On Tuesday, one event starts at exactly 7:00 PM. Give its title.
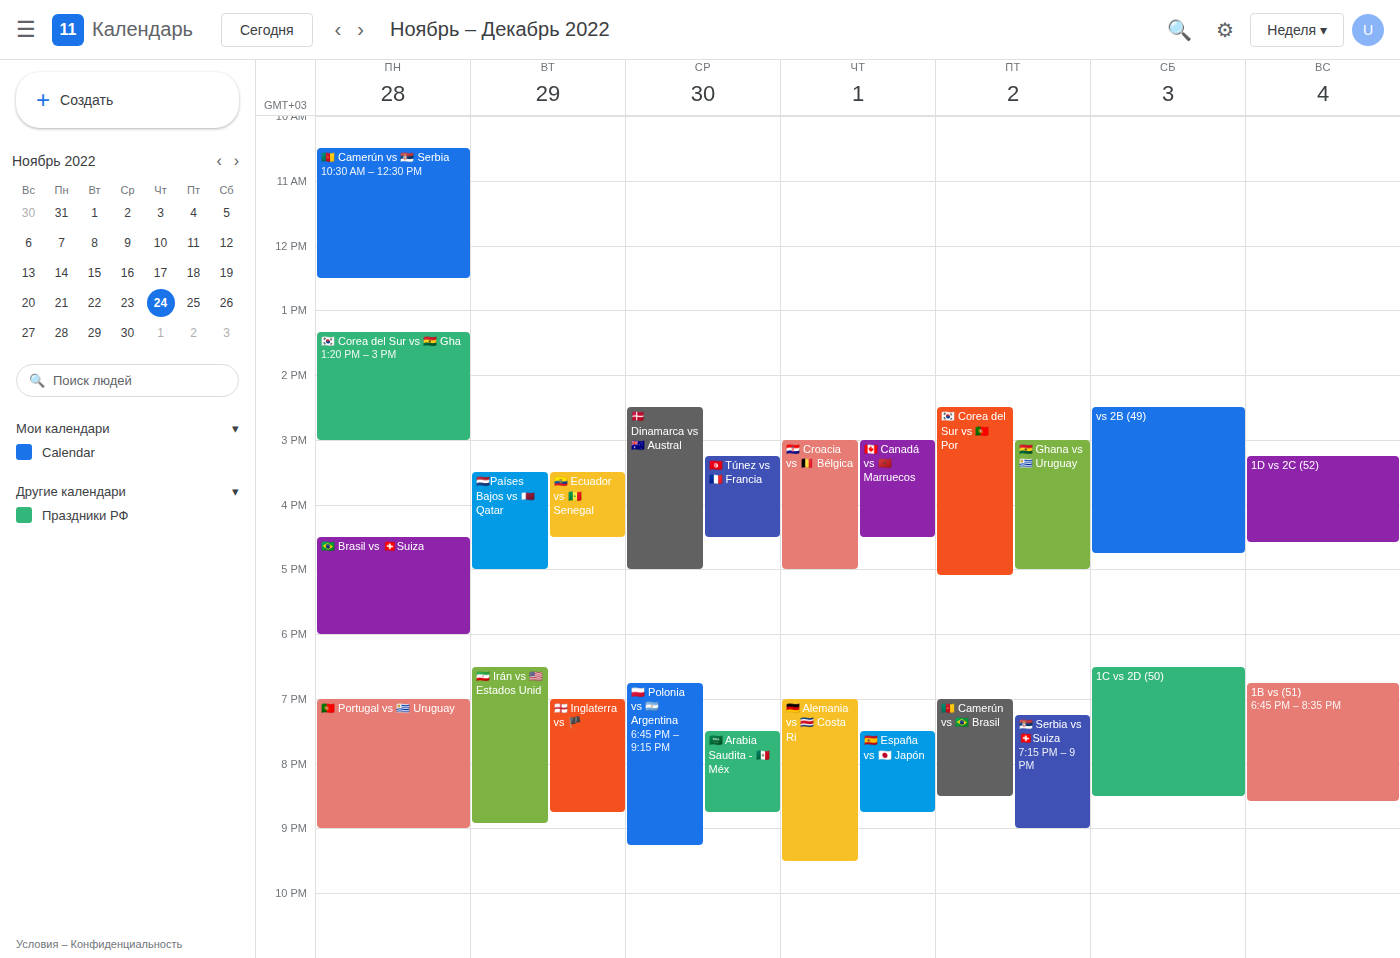
"🏴󠁧󠁢󠁥󠁮󠁧󠁿 Inglaterra vs 🏴󠁧󠁢󠁷"